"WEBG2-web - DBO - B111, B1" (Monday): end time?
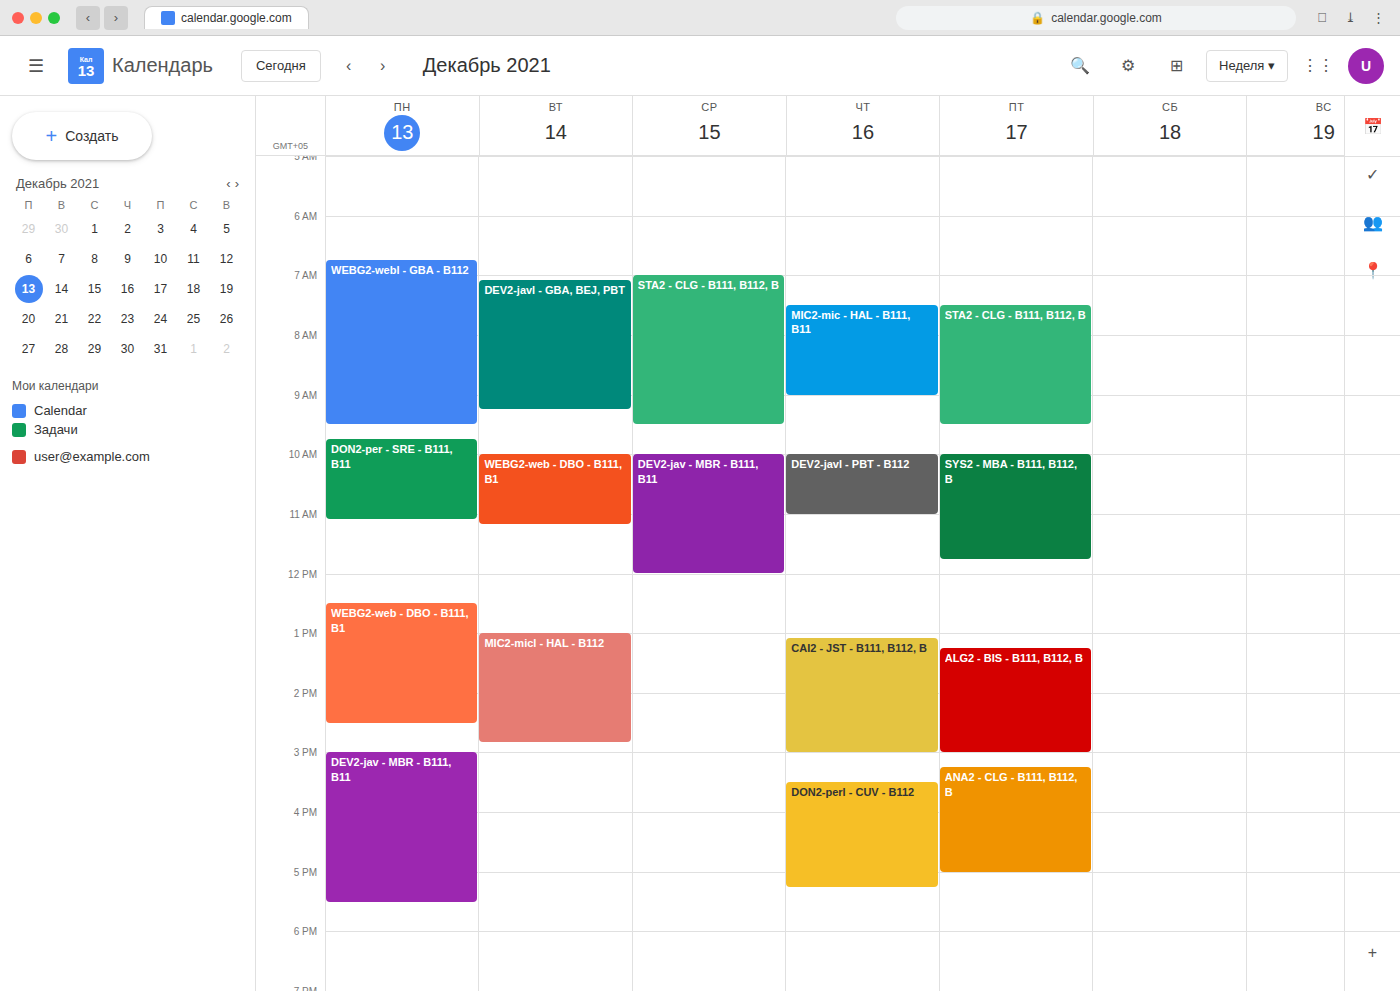
2:30 PM